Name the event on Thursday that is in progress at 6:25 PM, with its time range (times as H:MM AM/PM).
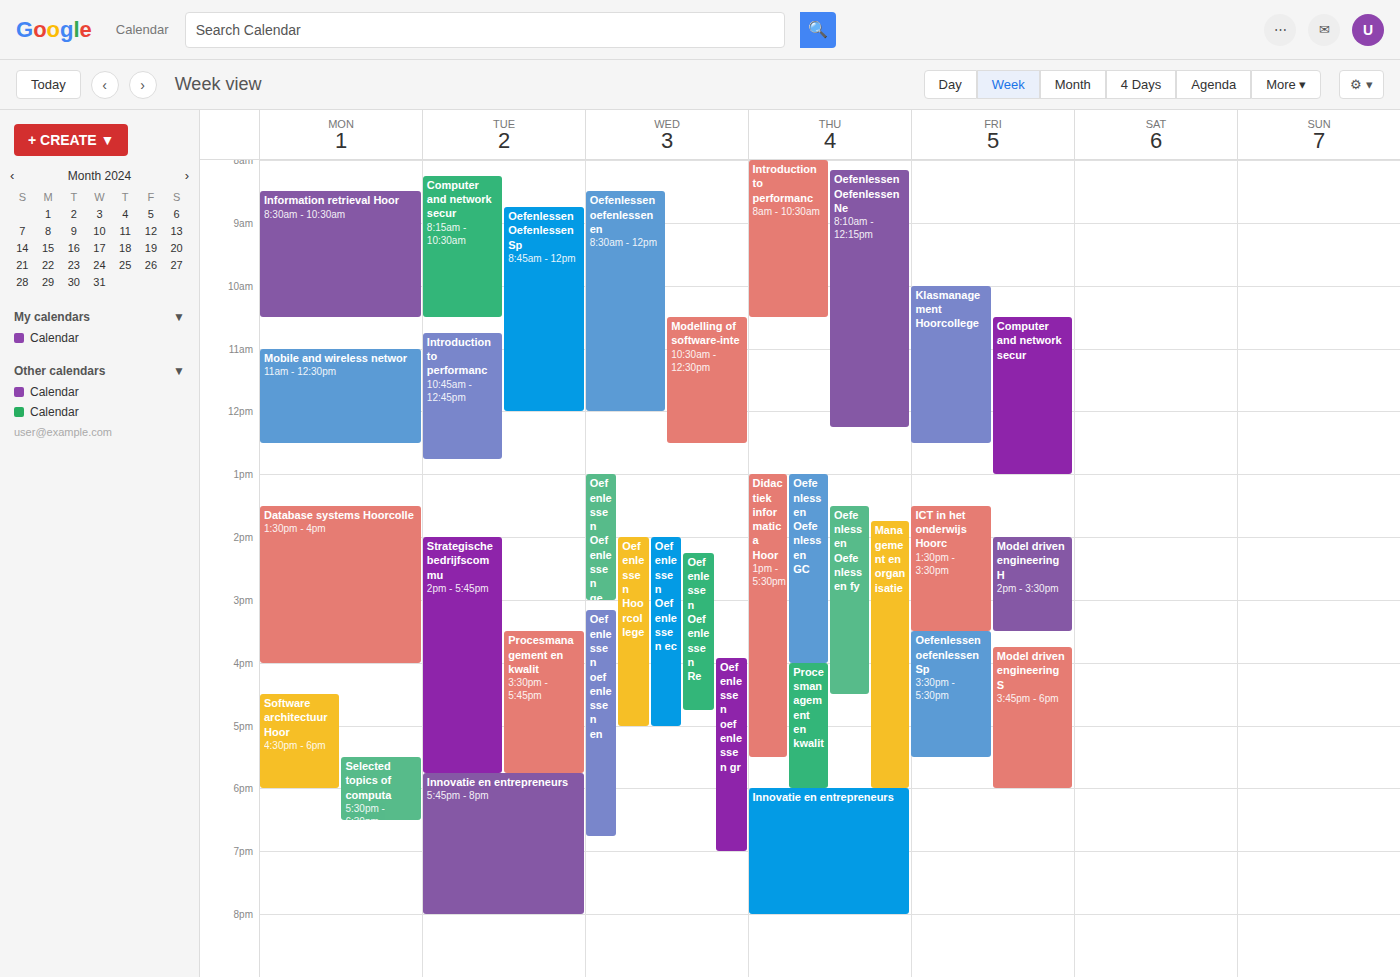
"Innovatie en entrepreneurs", 6:00 PM to 8:00 PM